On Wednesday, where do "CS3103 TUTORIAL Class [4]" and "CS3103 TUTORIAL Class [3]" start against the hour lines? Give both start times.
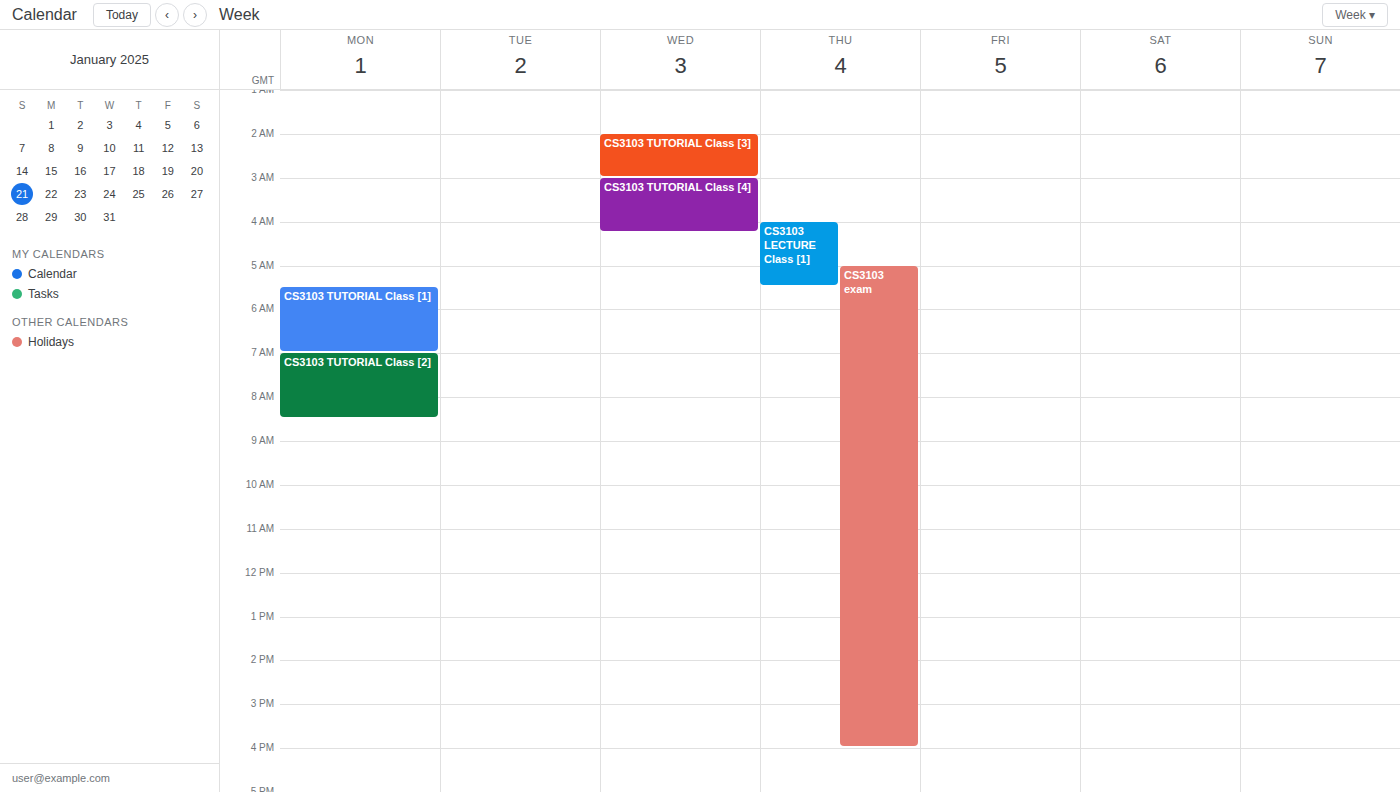
"CS3103 TUTORIAL Class [4]": 03:00, exactly on the 03:00 line. "CS3103 TUTORIAL Class [3]": 02:00, exactly on the 02:00 line.